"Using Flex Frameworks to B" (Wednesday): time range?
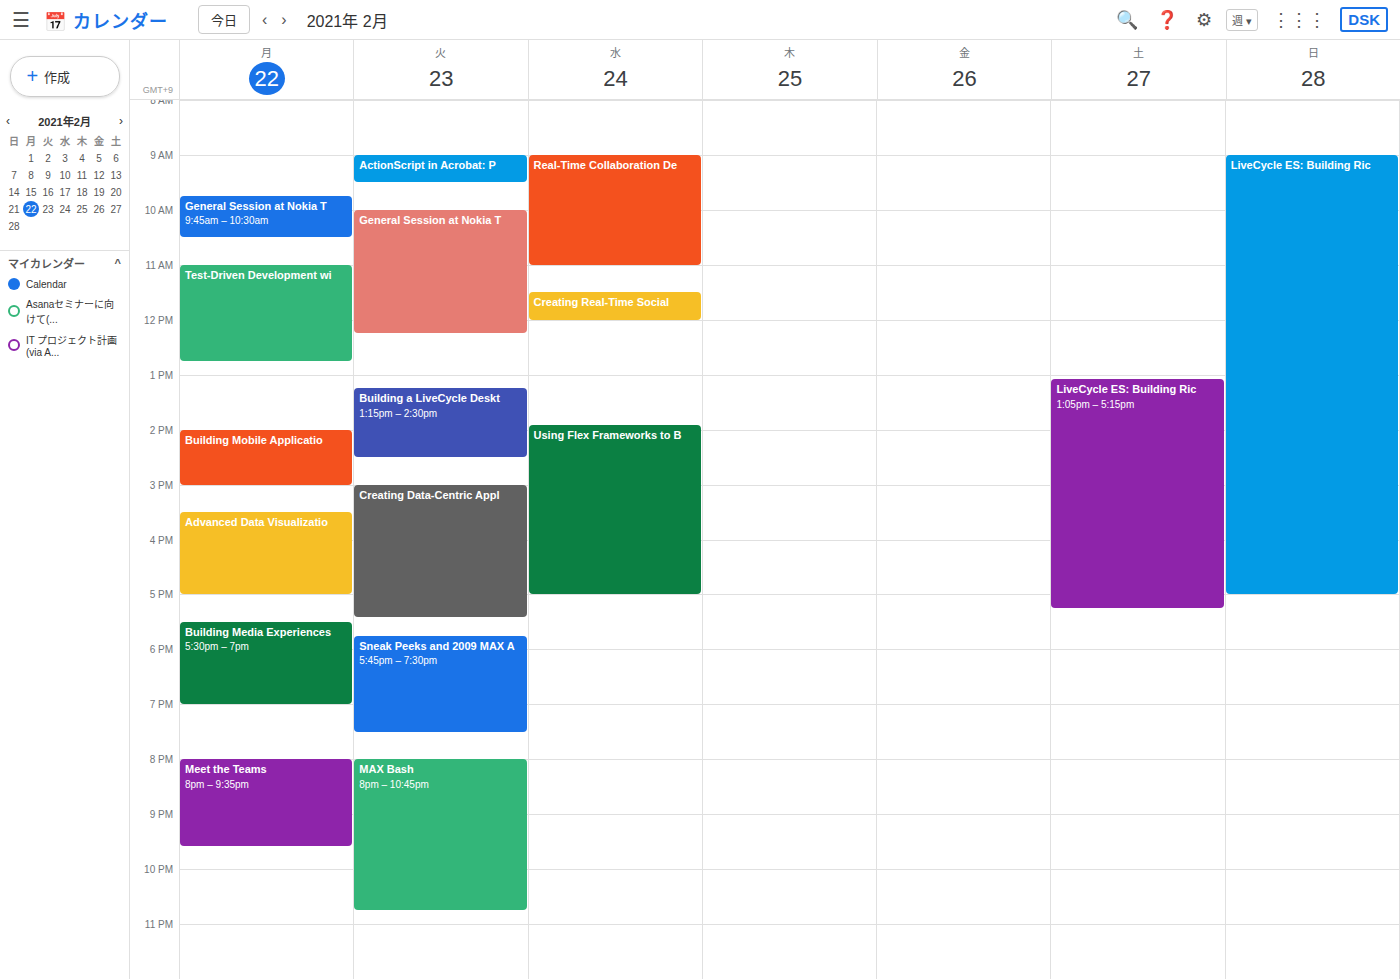
1:55 PM to 5:00 PM